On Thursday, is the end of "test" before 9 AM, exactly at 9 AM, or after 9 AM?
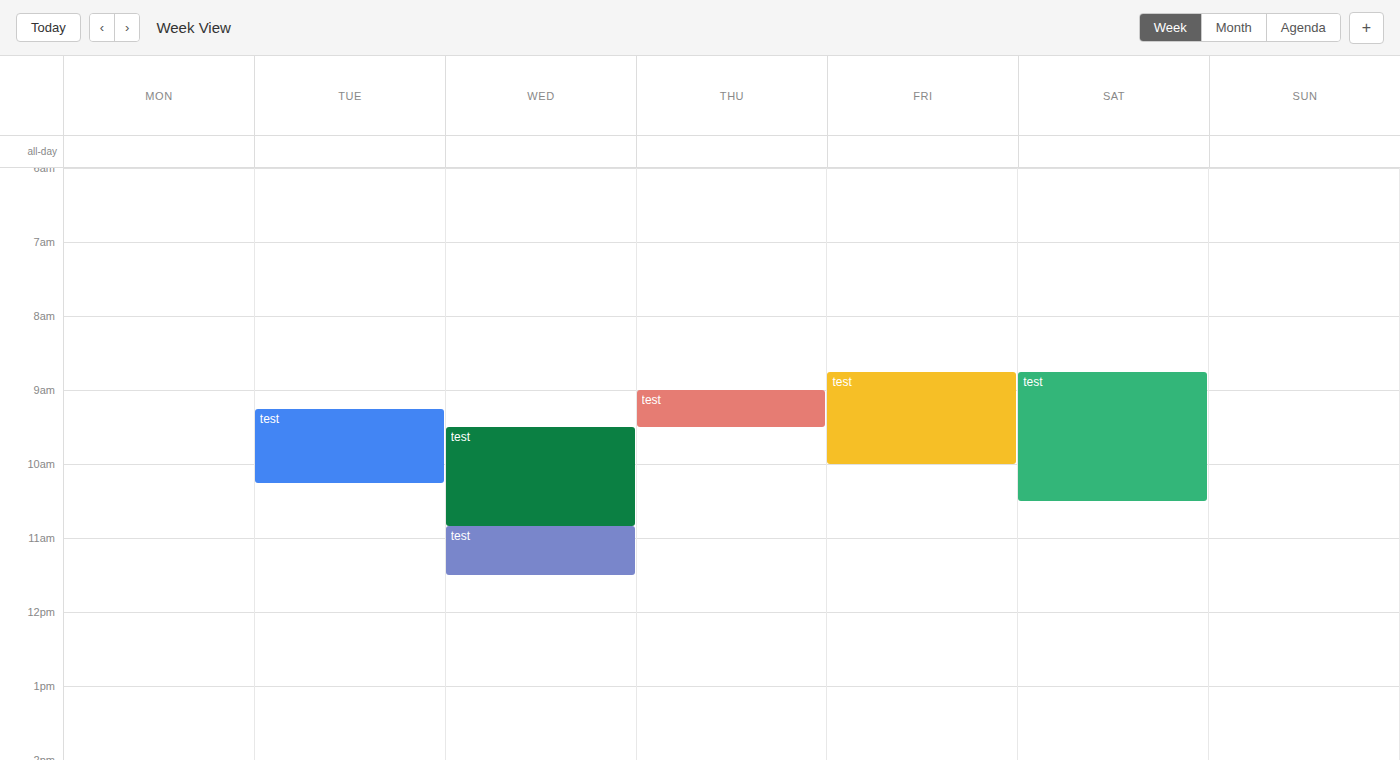
9:30 AM -- after 9 AM, 30 minutes below the 9 AM line.